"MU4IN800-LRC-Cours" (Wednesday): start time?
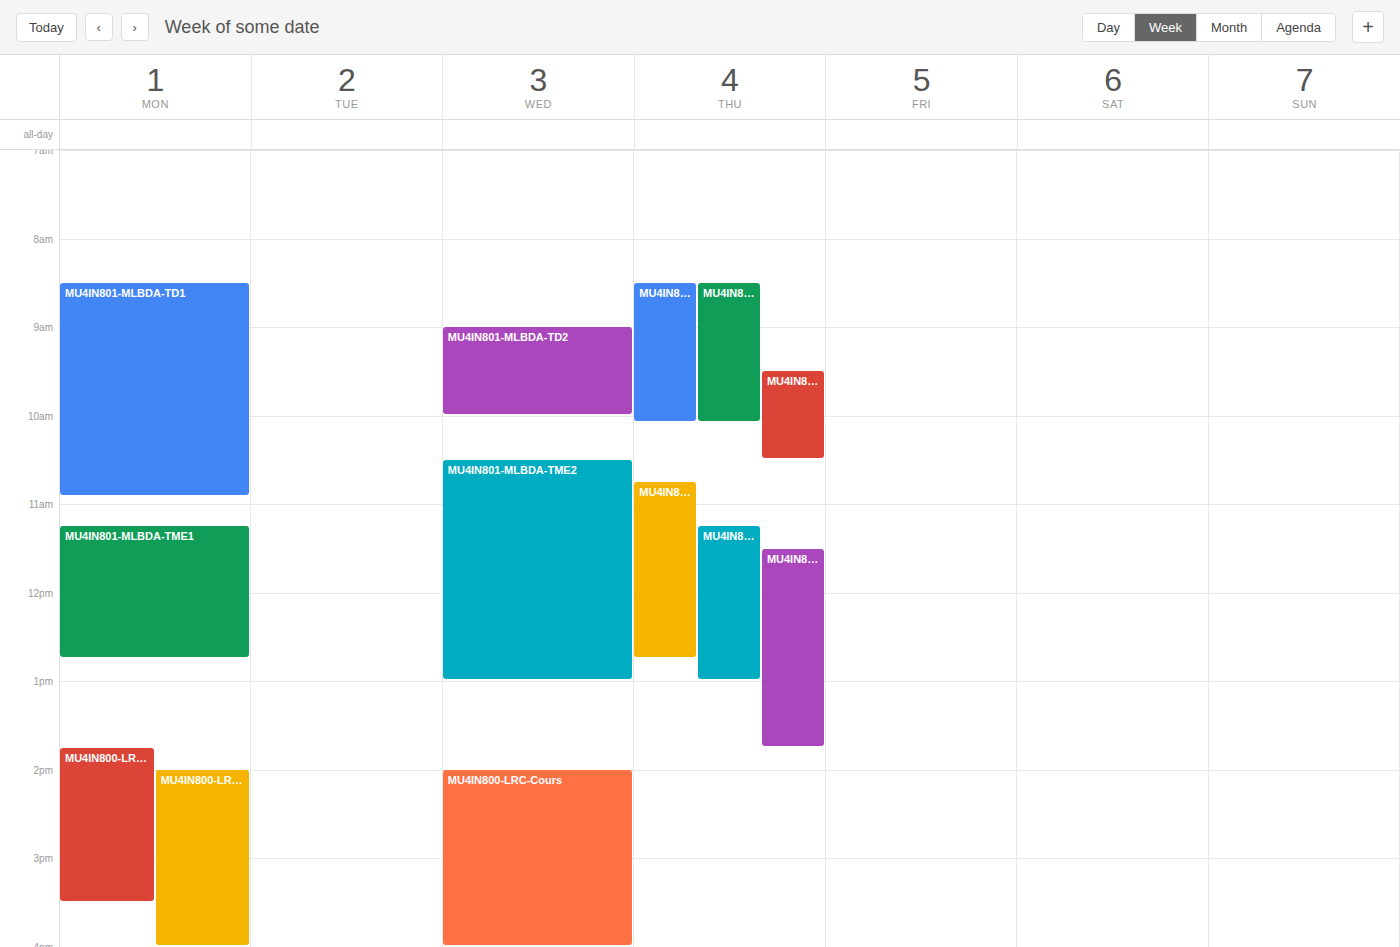
2:00 PM